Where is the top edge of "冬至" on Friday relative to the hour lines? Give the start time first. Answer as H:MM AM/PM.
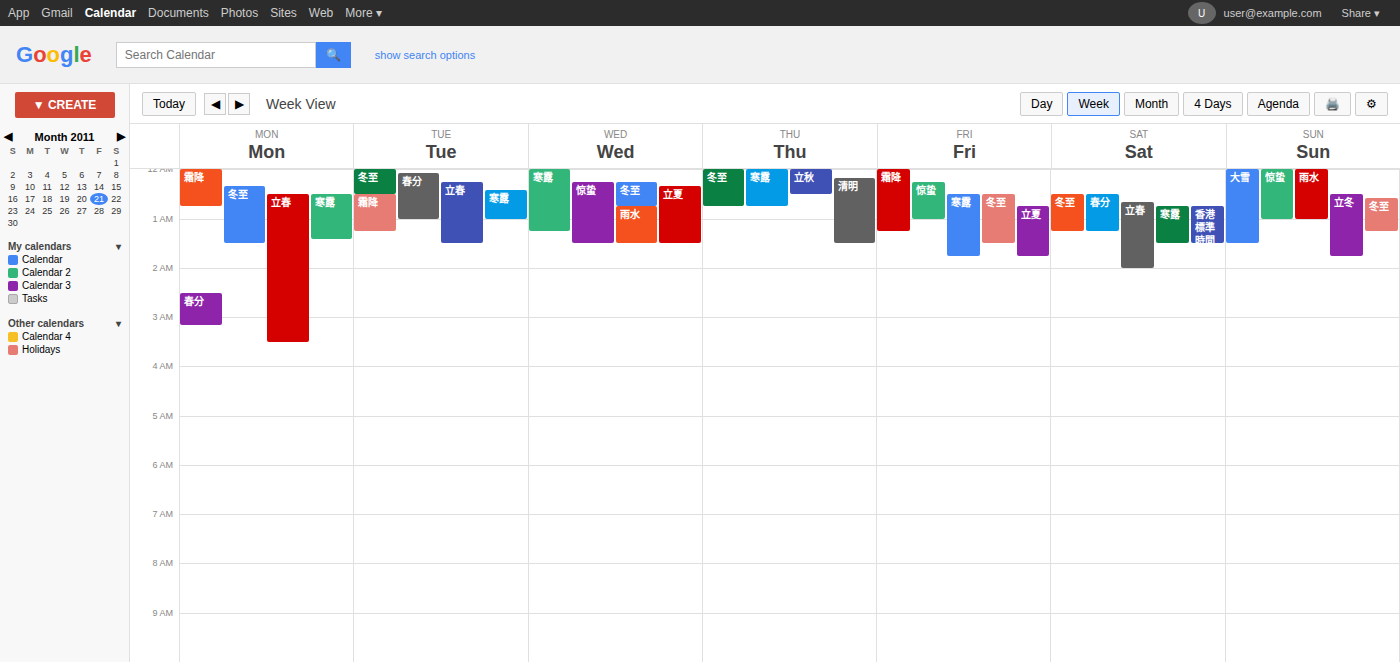
12:30 AM -- halfway between the 12 AM and 1 AM lines.